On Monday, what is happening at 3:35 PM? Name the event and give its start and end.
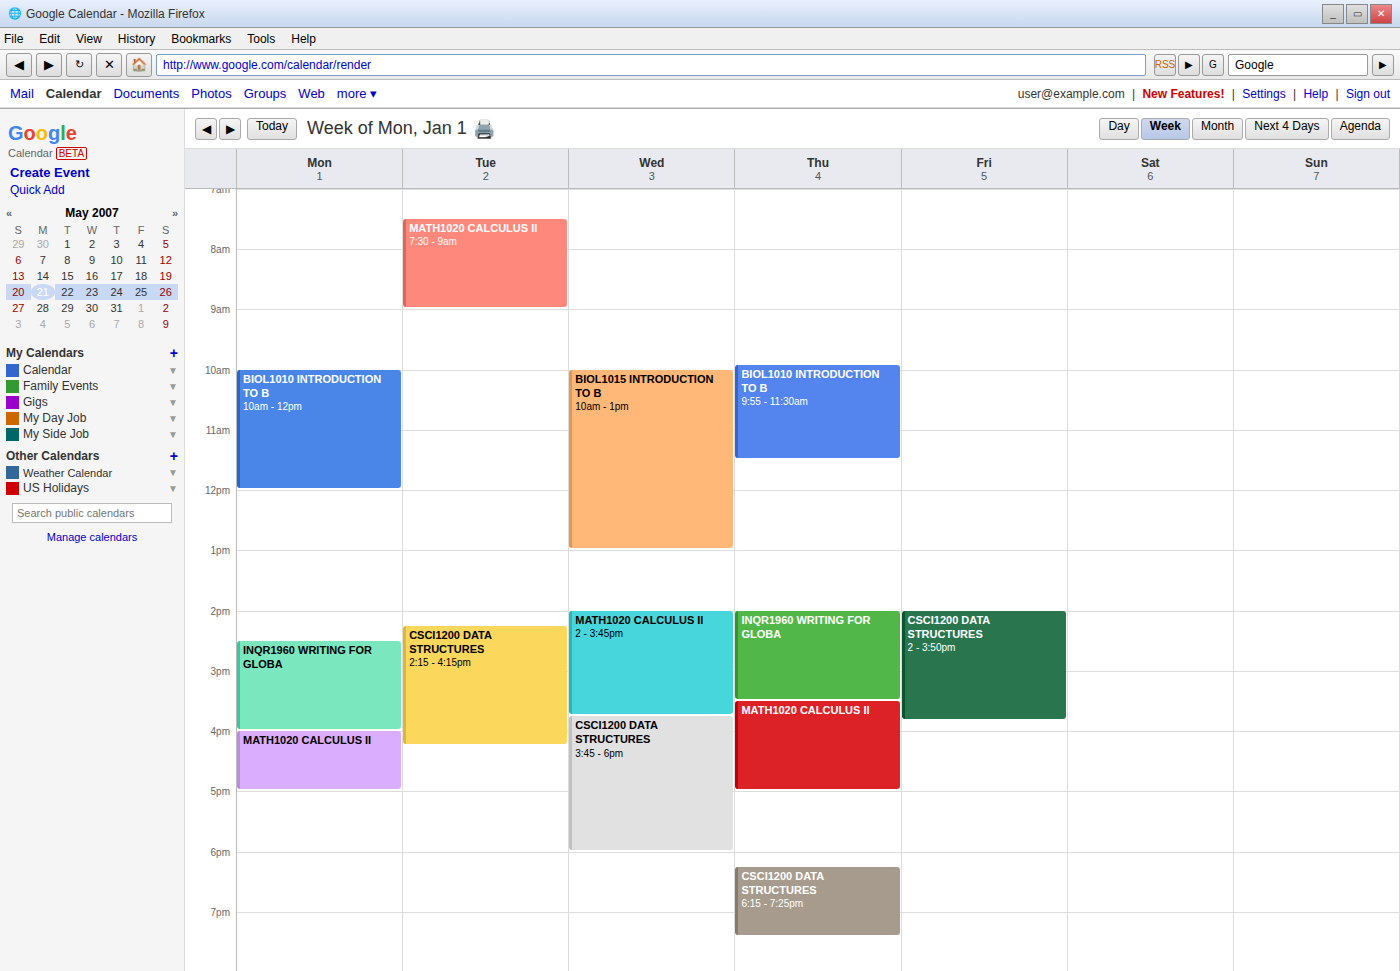
"INQR1960 WRITING FOR GLOBA", 2:30 PM to 4:00 PM